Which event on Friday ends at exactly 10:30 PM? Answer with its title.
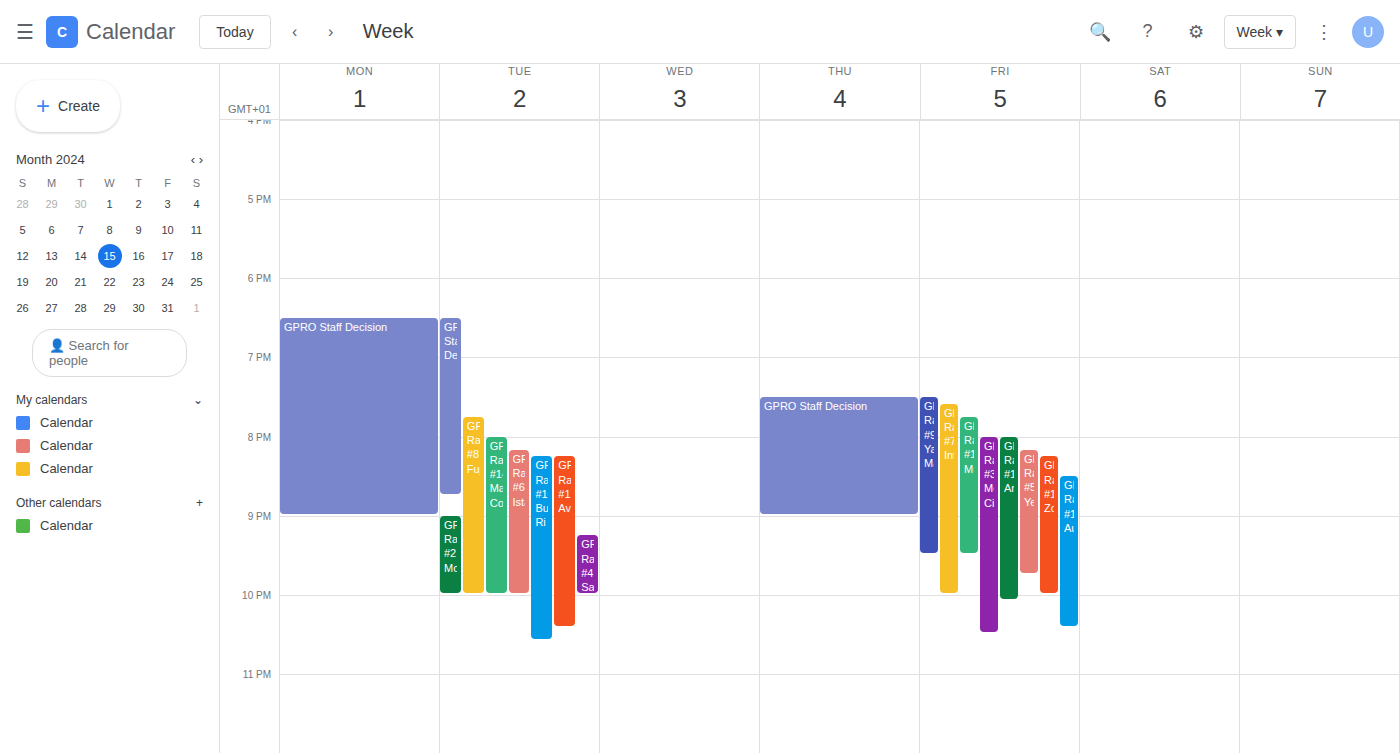
"GPRO Race #3 Mexico City"